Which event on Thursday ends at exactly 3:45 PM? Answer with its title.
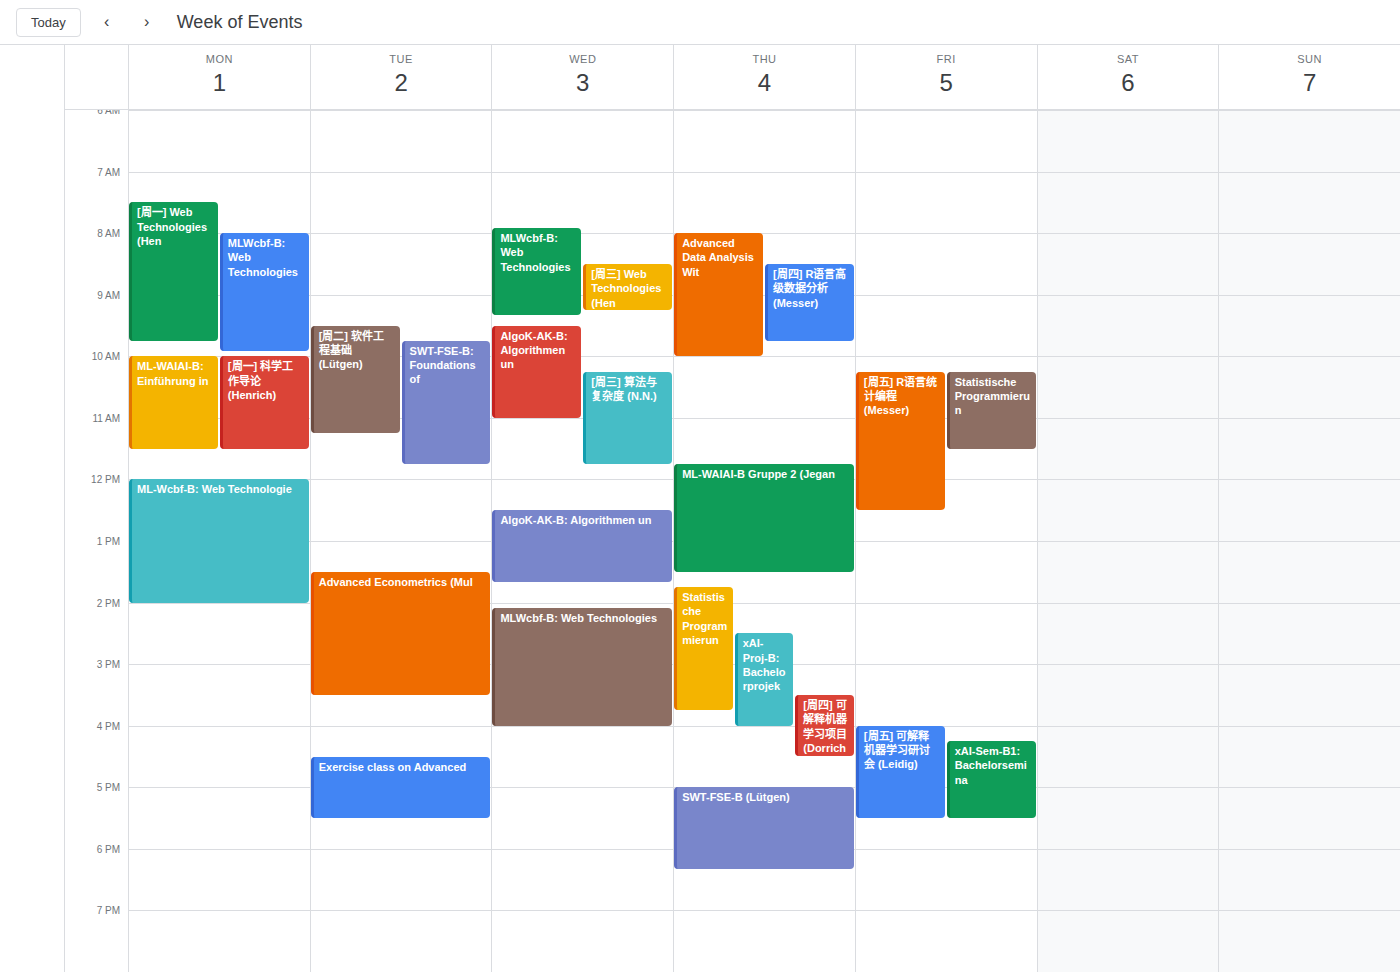
"Statistische Programmierun"